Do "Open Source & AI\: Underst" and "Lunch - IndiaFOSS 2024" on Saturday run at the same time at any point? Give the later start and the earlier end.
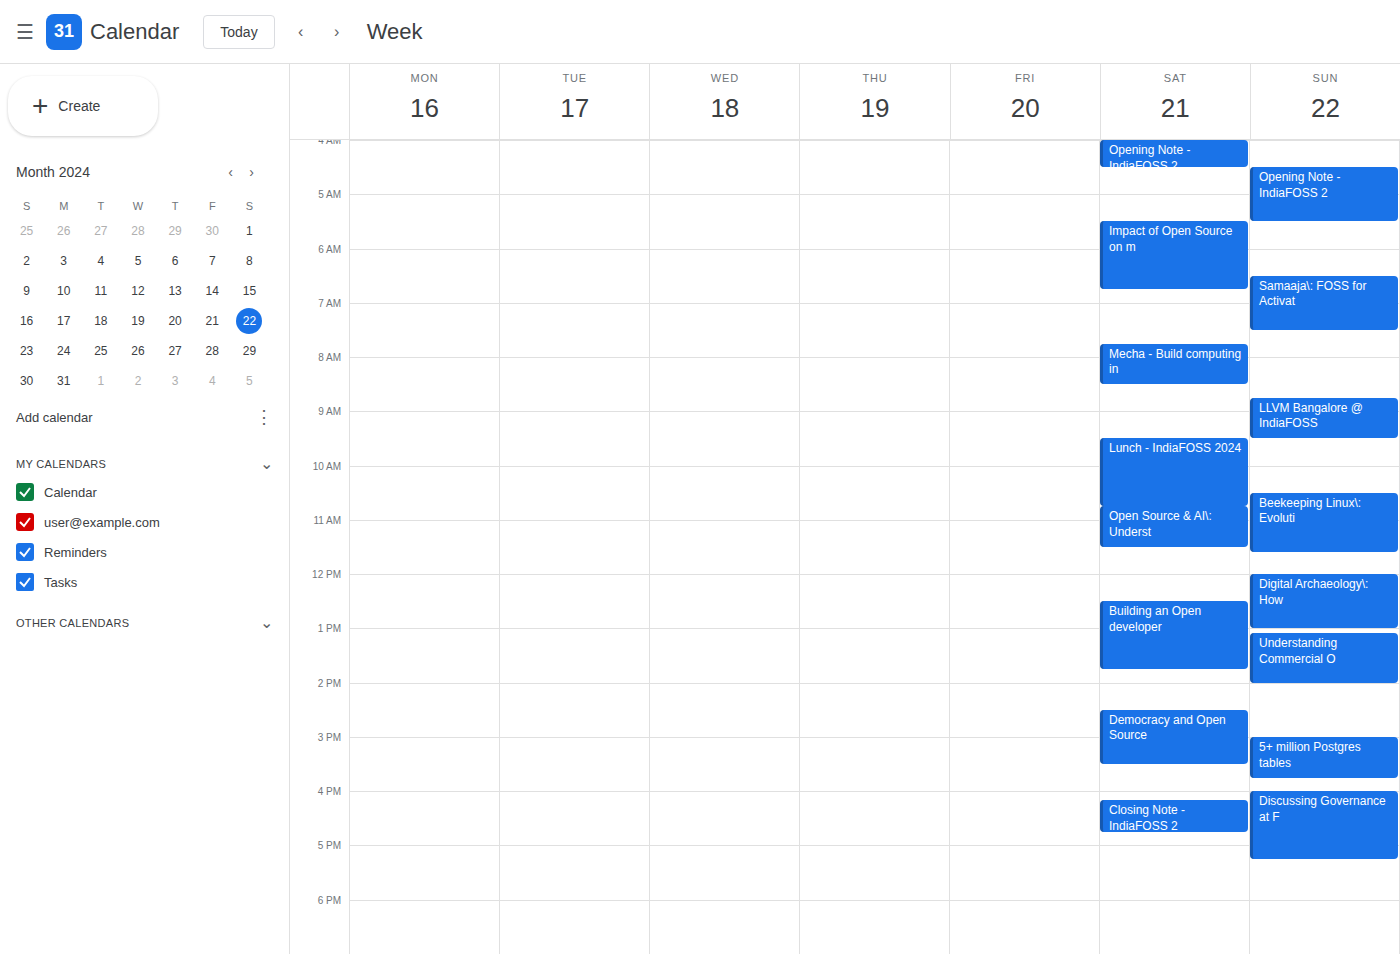
"Lunch - IndiaFOSS 2024" ends at 10:45 AM, exactly when "Open Source & AI\: Underst" starts -- they touch but do not overlap.